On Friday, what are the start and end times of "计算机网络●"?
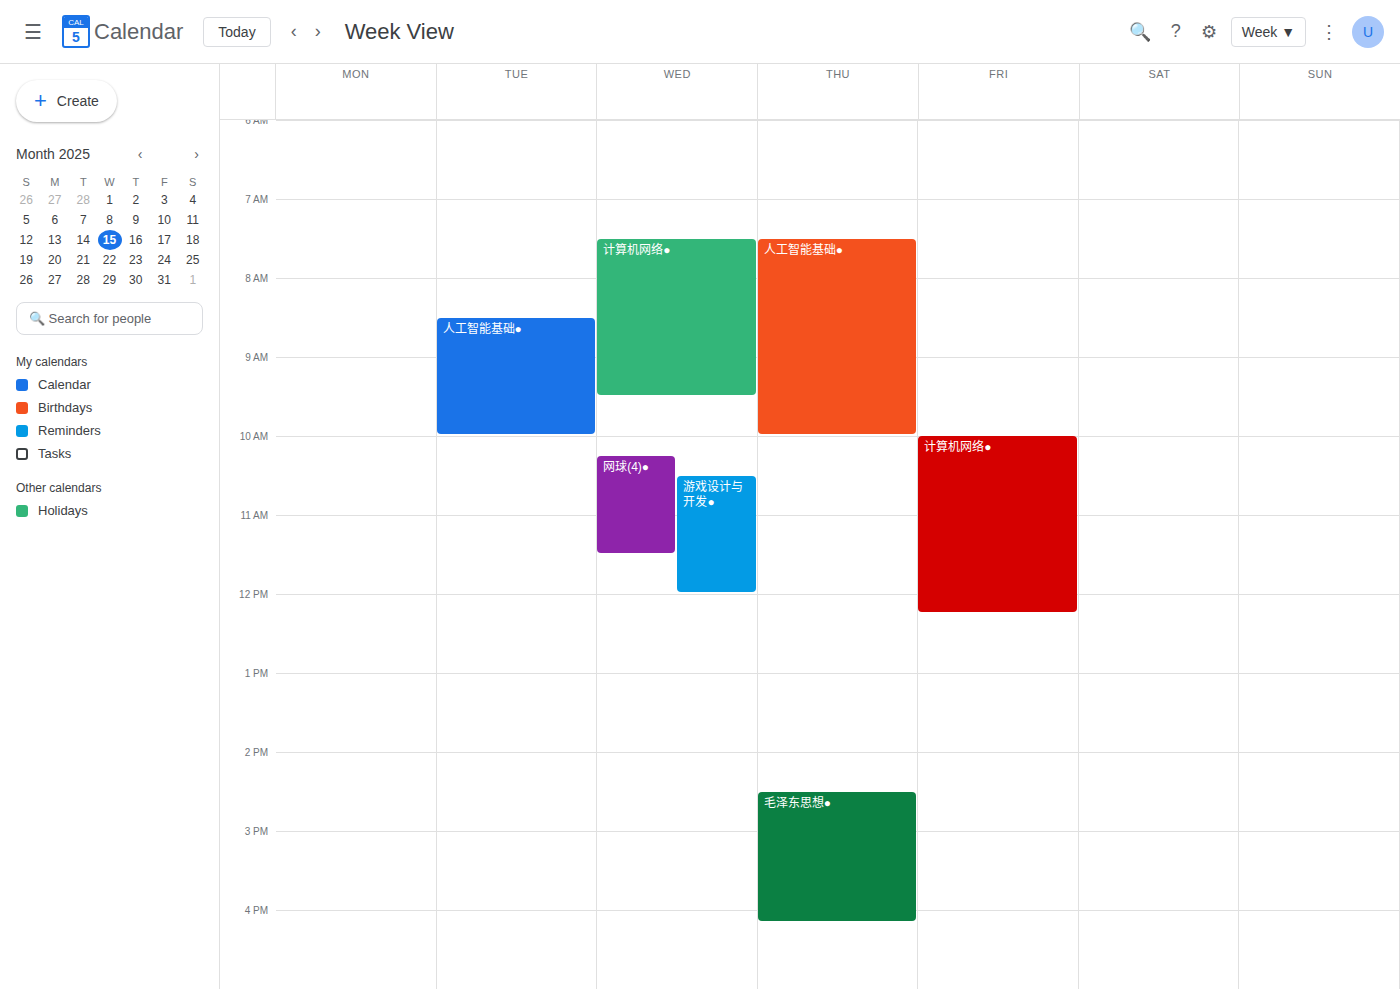
10:00 AM to 12:15 PM